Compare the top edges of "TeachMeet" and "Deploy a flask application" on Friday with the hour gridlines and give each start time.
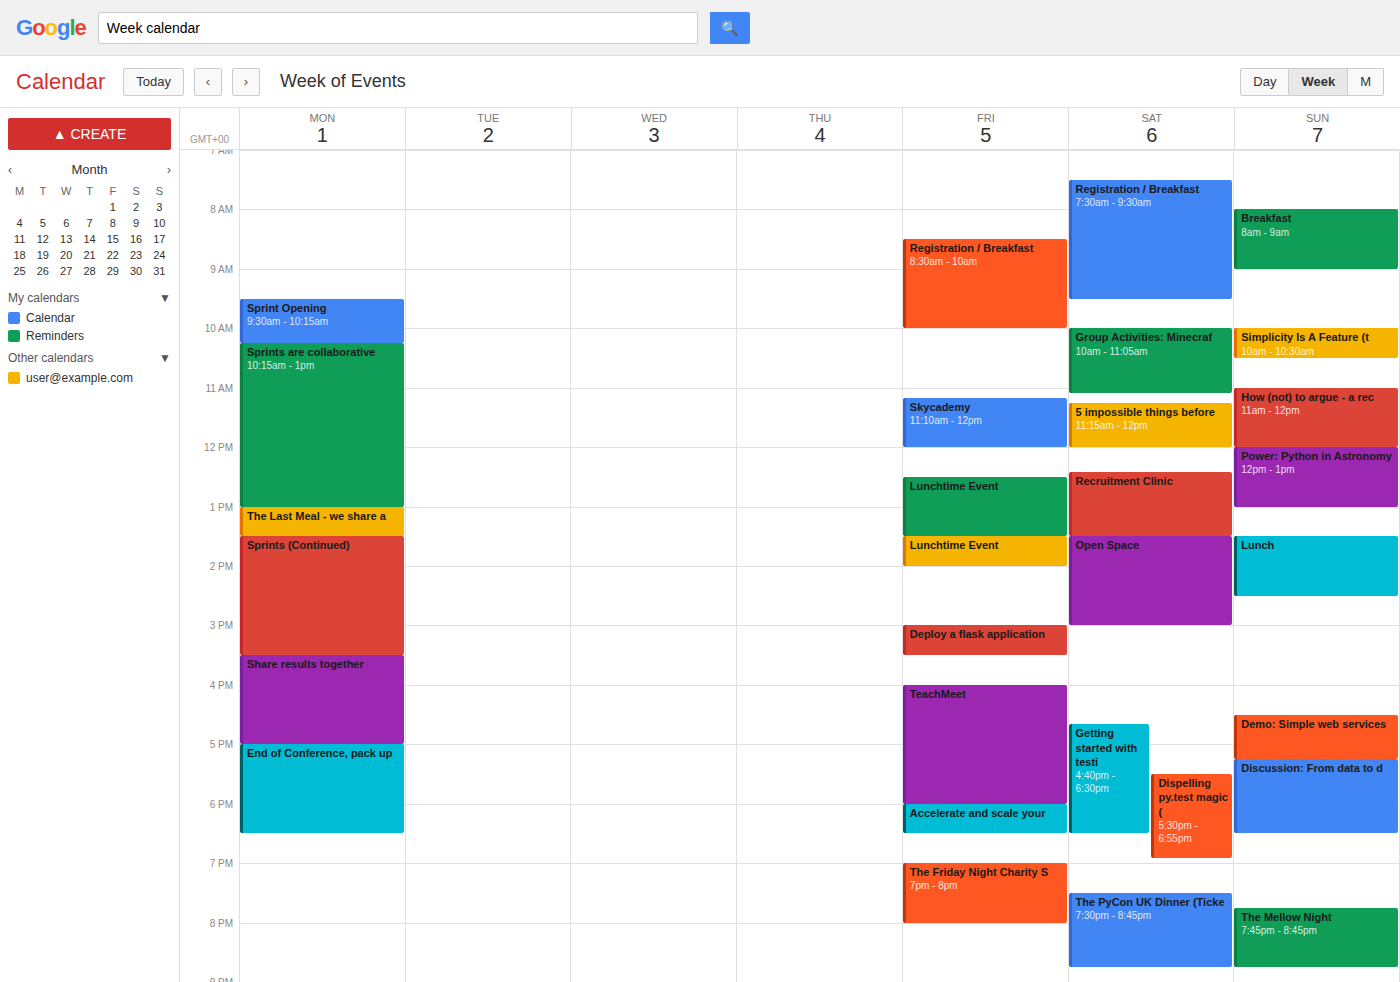
"TeachMeet": 16:00, exactly on the 16:00 line. "Deploy a flask application": 15:00, exactly on the 15:00 line.